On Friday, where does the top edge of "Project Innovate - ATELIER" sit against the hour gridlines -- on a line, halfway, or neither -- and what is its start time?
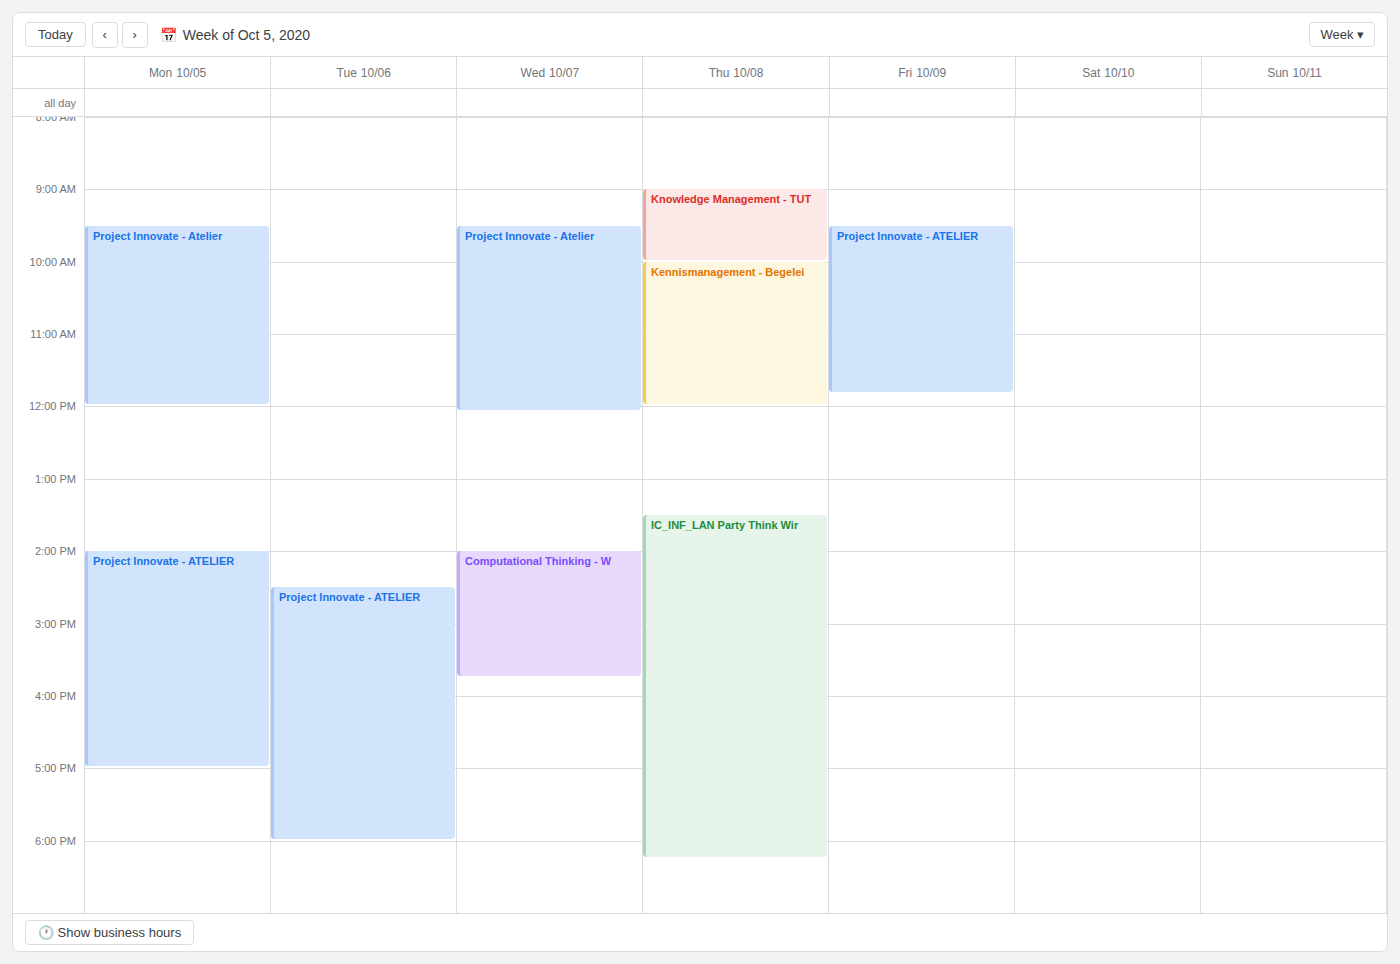
9:30 AM -- halfway between the 9 AM and 10 AM lines.